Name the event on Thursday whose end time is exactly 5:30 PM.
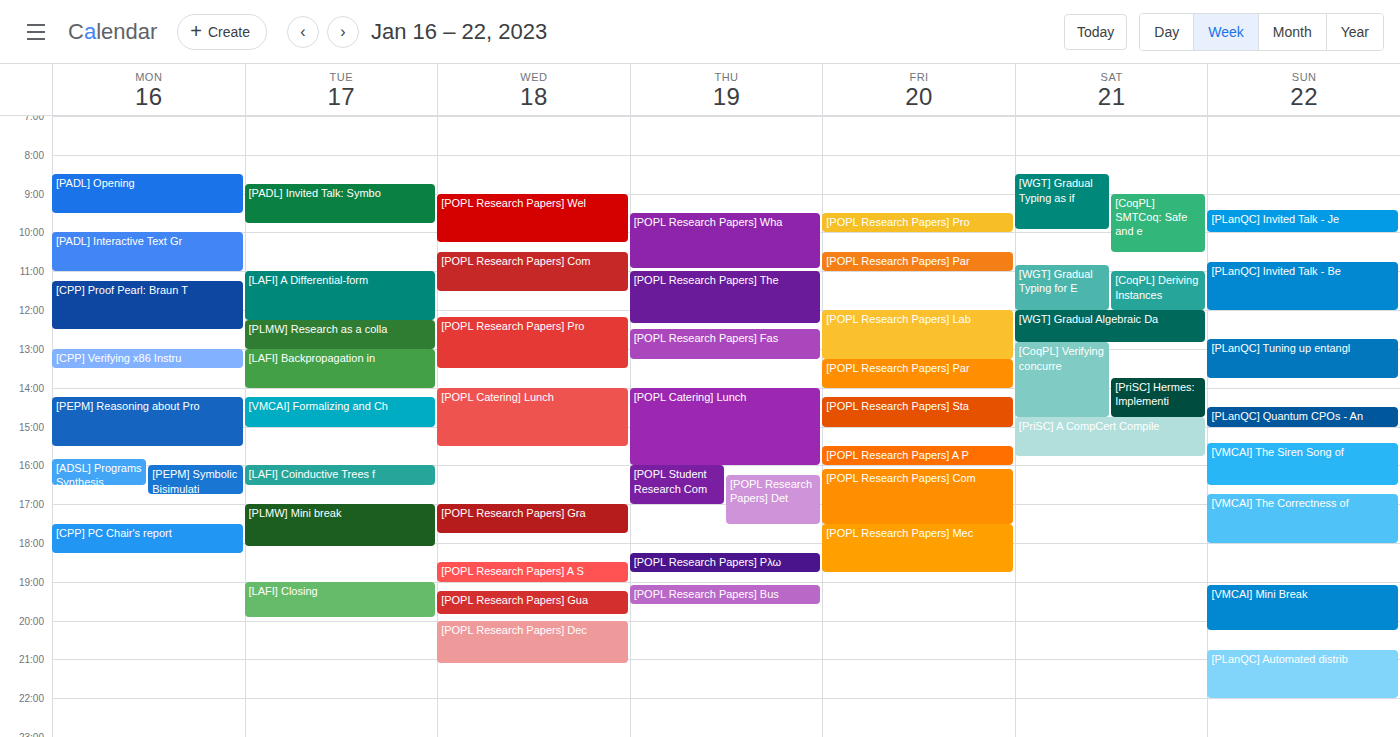
"[POPL Research Papers] Det"